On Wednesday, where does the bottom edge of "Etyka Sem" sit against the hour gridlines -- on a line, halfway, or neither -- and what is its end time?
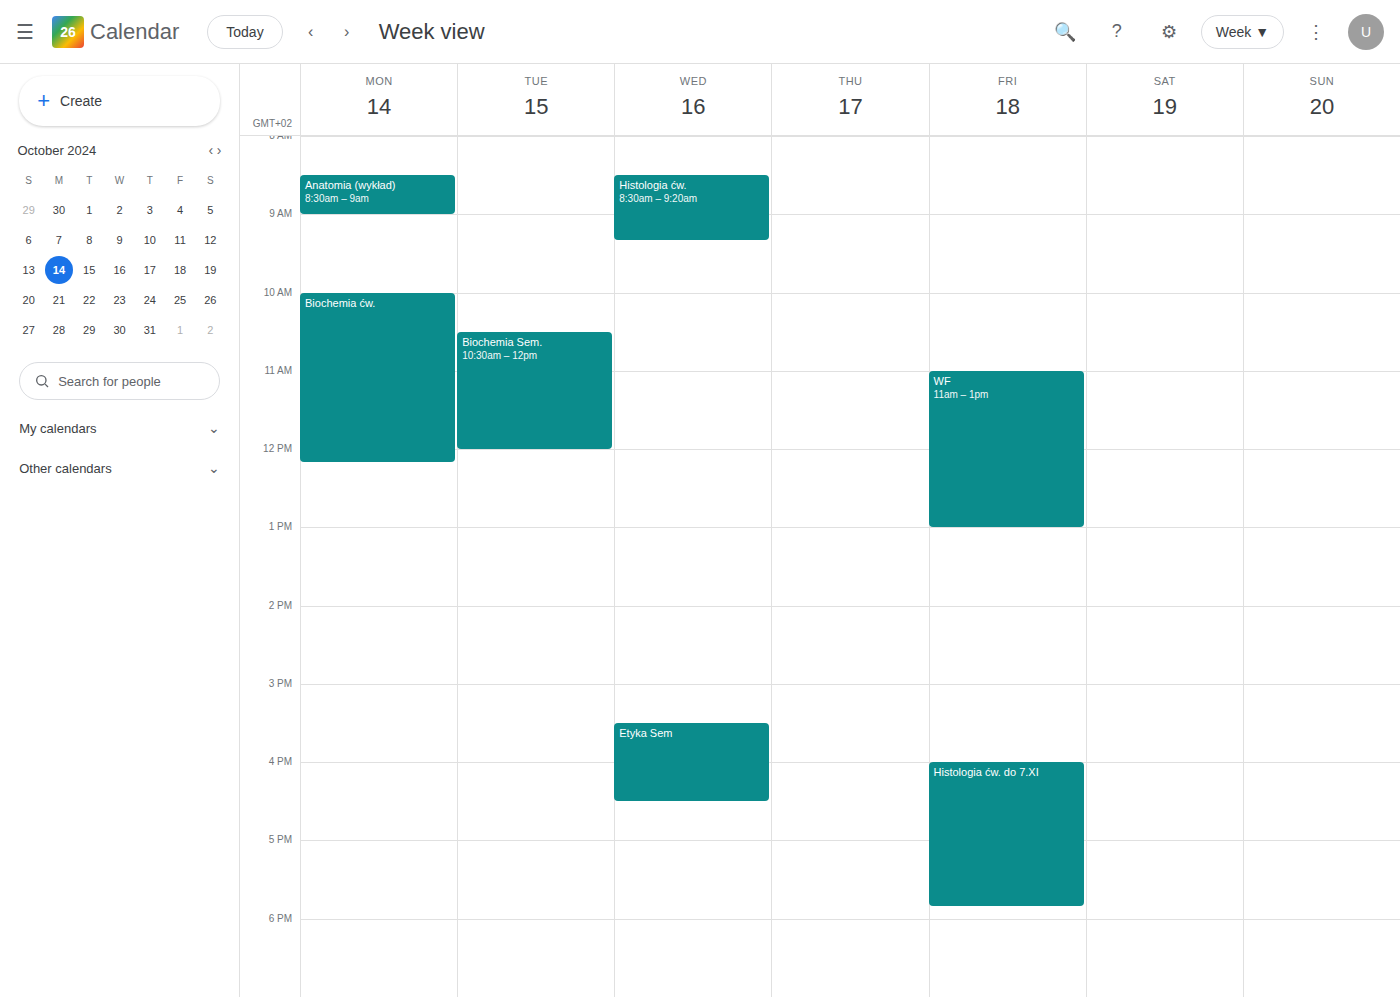
4:30 PM -- halfway between the 4 PM and 5 PM lines.